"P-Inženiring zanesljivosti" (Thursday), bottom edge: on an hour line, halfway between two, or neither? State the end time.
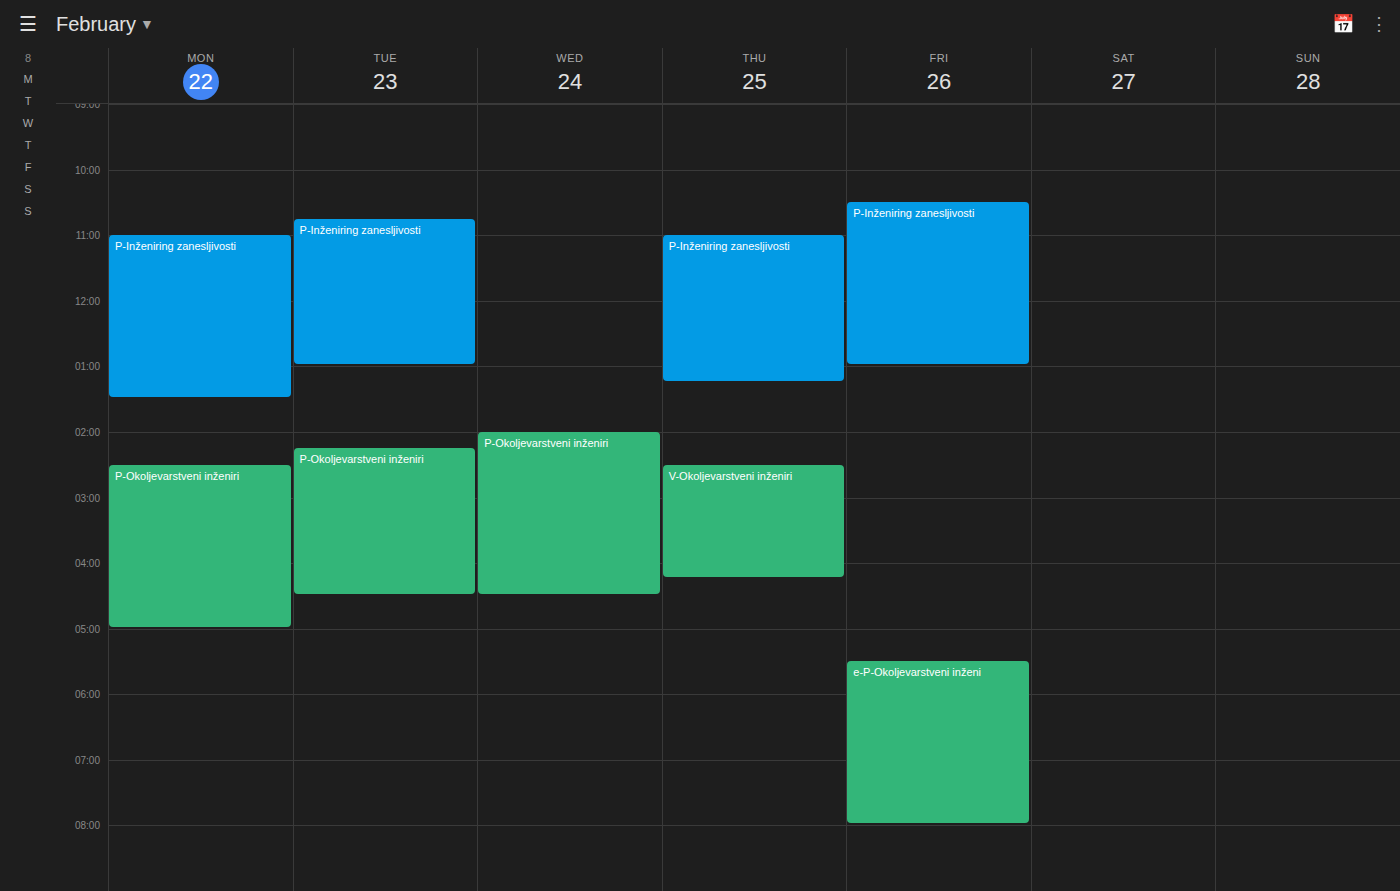
1:15 PM -- neither: a quarter of the way from the 1 PM line to the 2 PM line.